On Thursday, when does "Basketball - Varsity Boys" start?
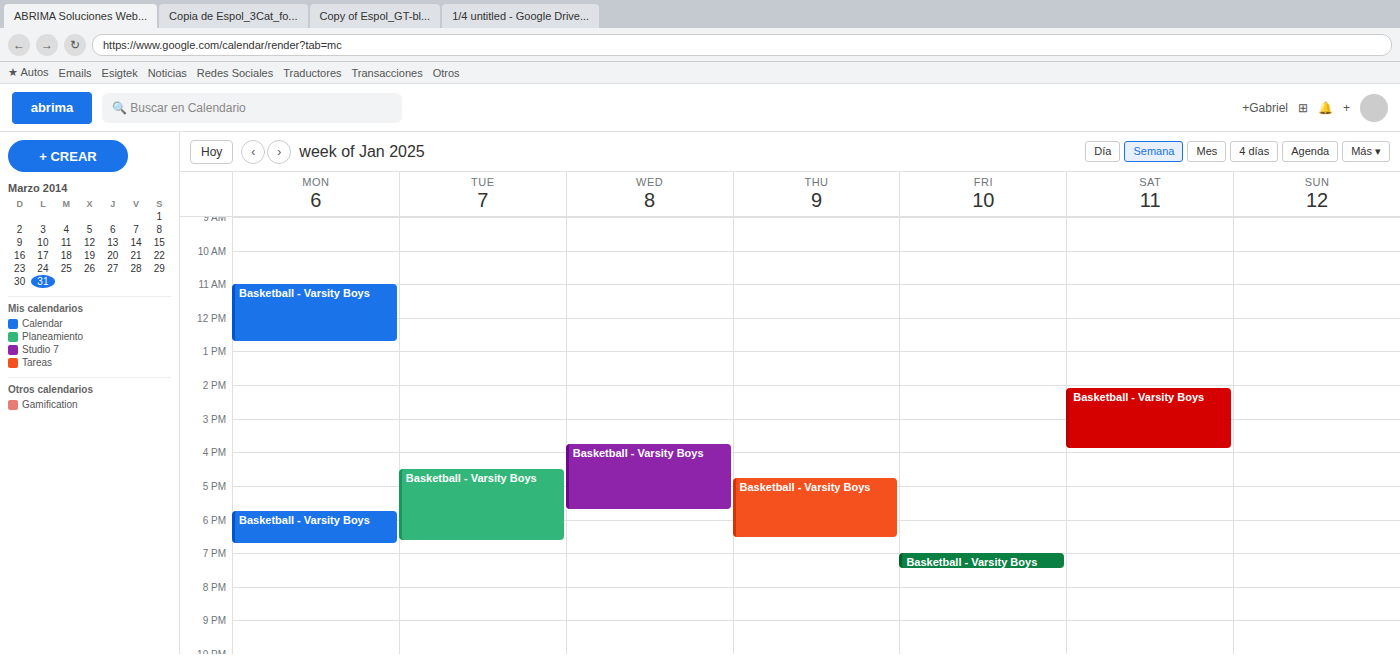
16:45